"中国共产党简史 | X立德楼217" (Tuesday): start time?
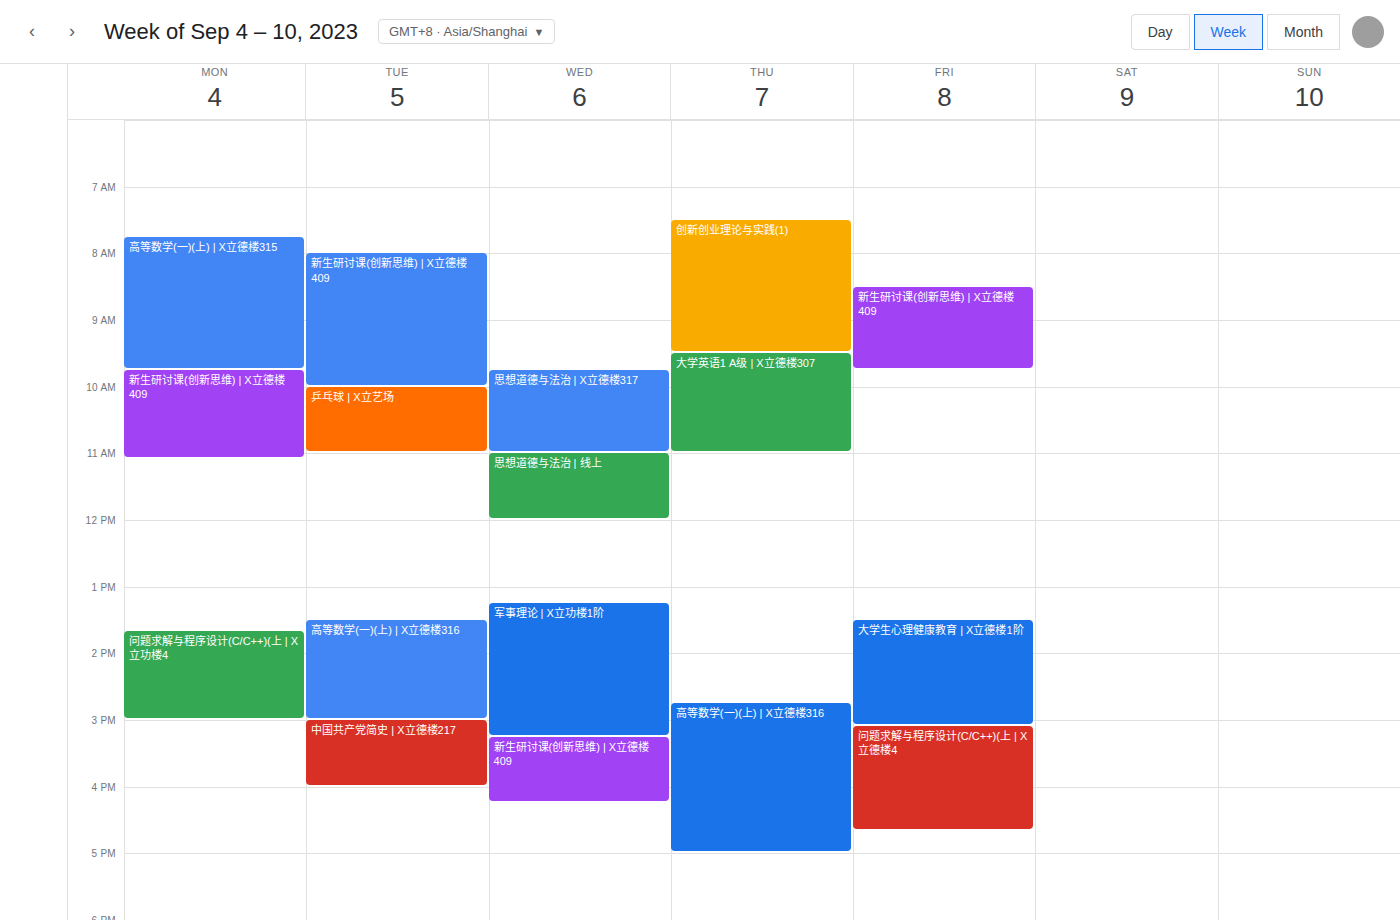
3:00 PM